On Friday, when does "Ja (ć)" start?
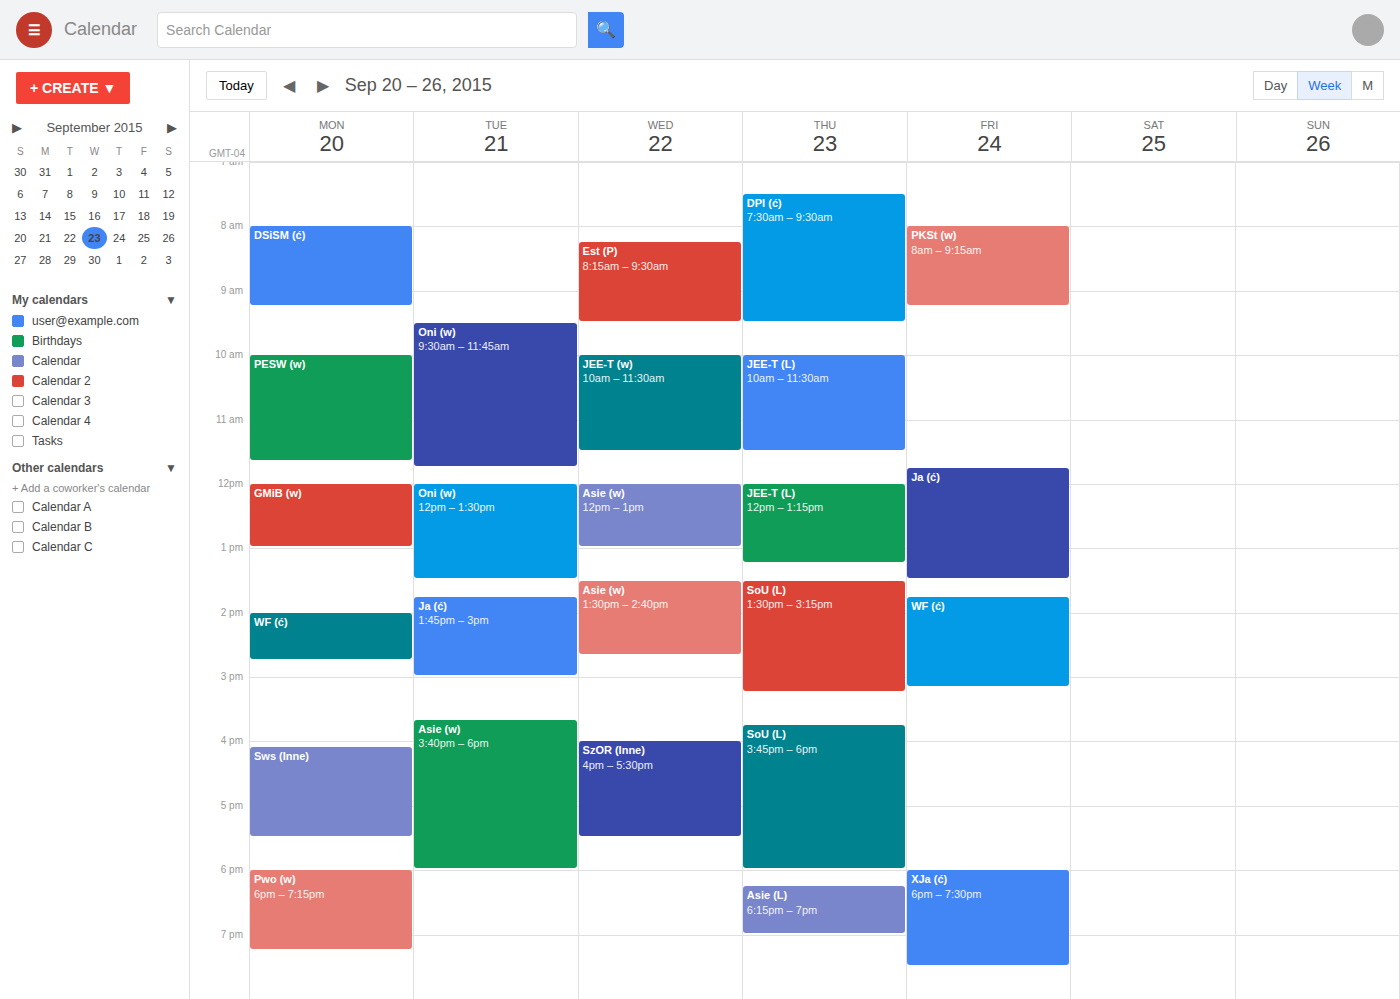
11:45 AM